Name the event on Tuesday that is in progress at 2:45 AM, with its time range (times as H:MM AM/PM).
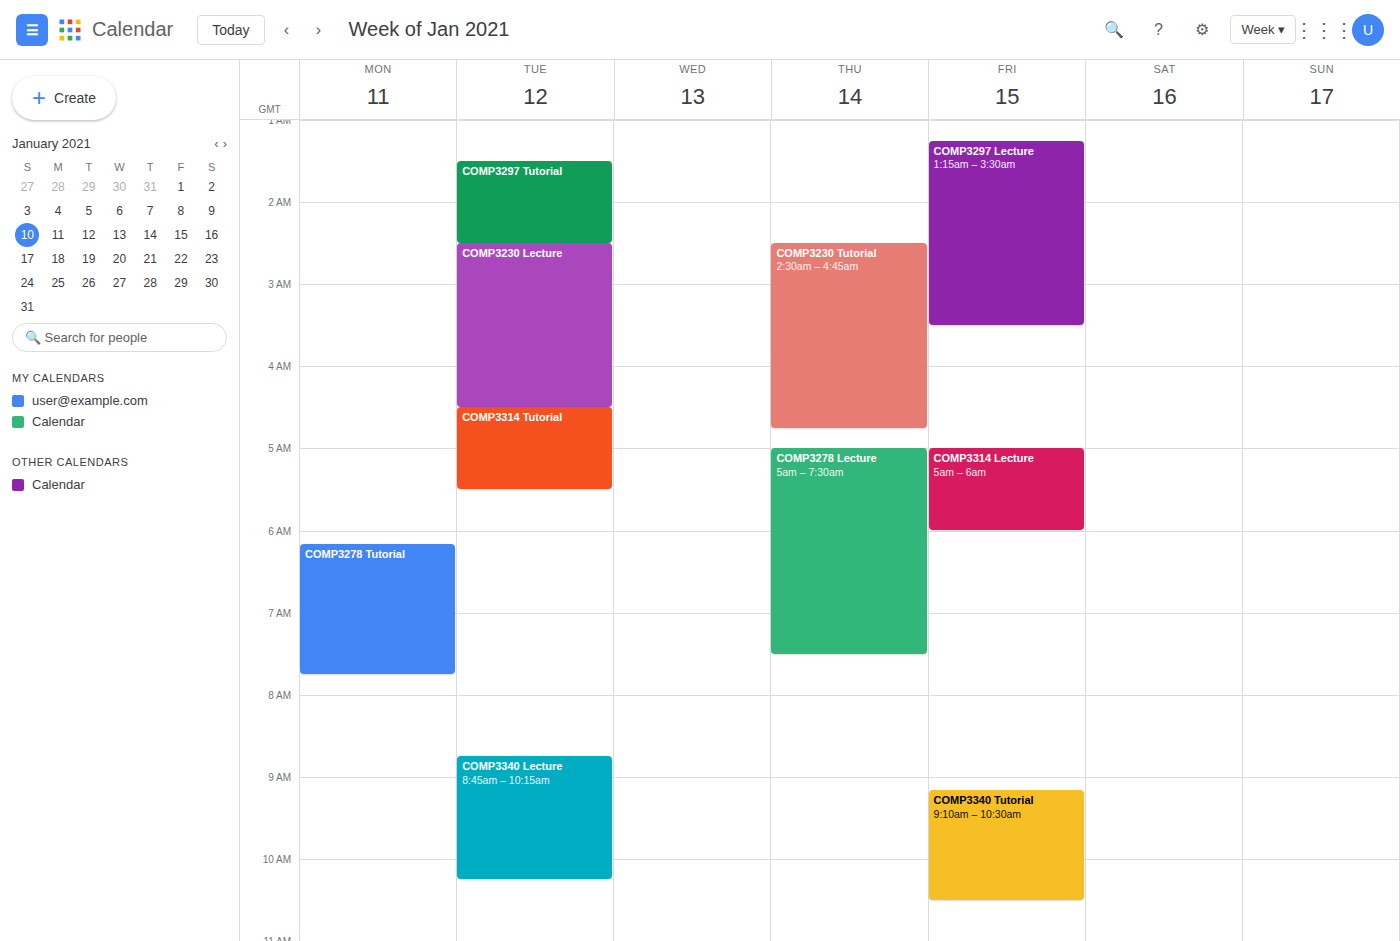
"COMP3230 Lecture", 2:30 AM to 4:30 AM